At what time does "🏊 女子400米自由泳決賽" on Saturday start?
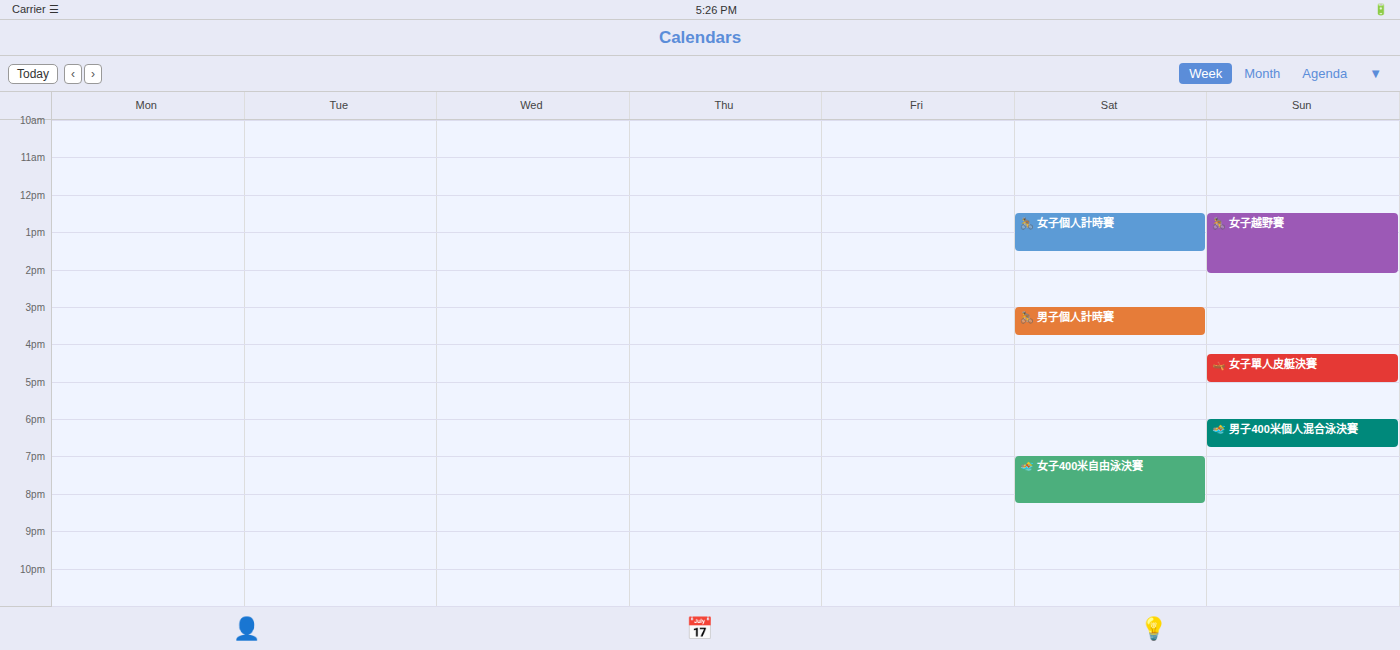
19:00